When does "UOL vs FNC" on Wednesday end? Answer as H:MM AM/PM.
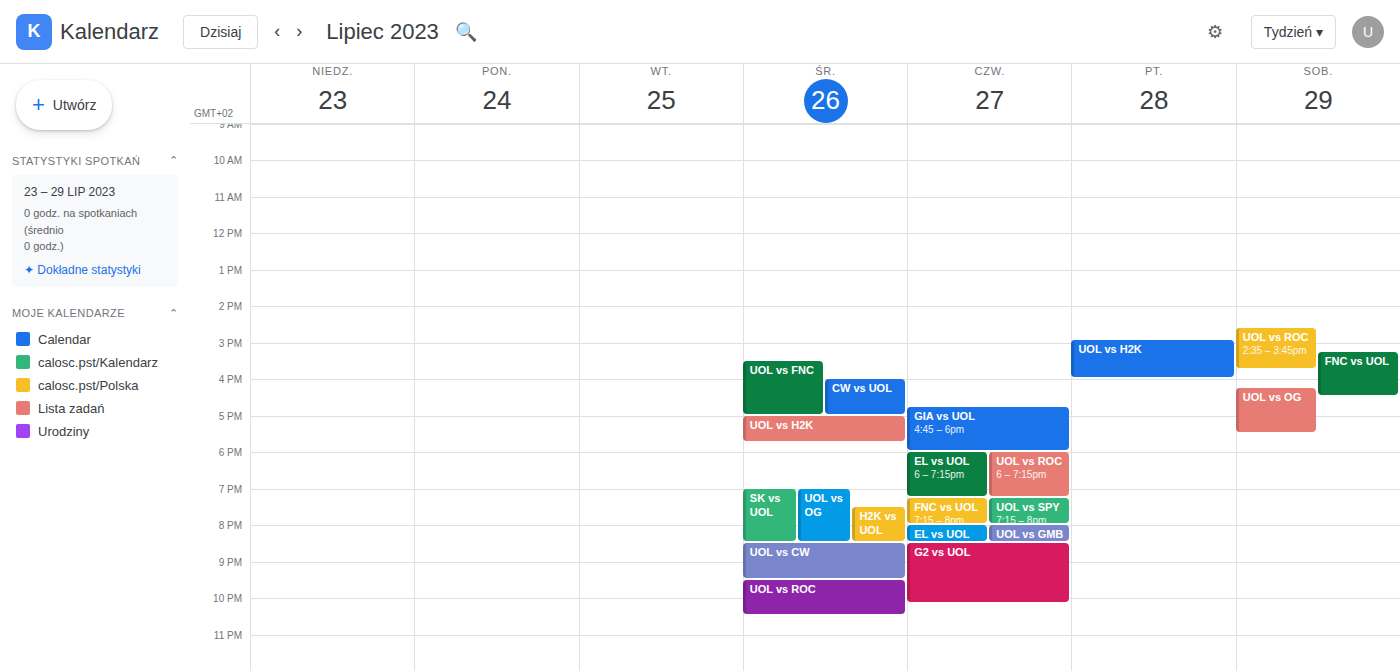
5:00 PM